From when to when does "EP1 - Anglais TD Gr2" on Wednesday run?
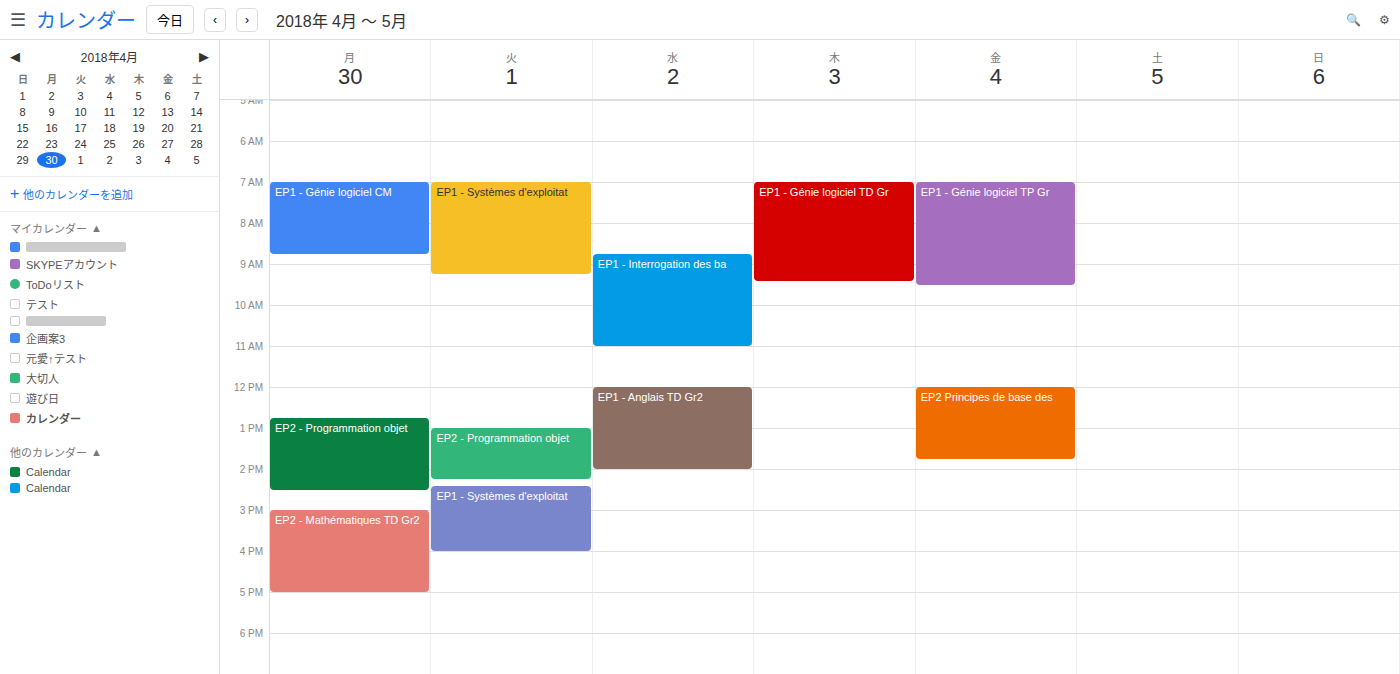
12:00 PM to 2:00 PM